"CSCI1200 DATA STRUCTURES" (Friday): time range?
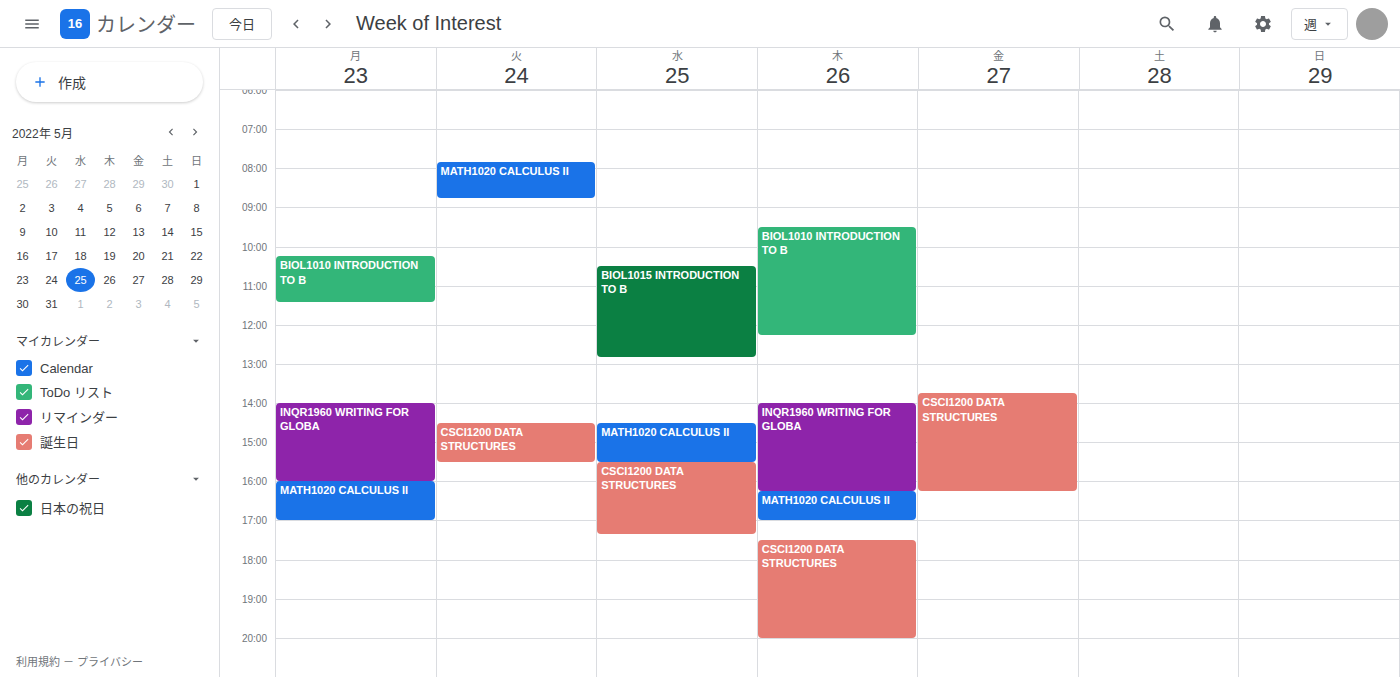
13:45 to 16:15